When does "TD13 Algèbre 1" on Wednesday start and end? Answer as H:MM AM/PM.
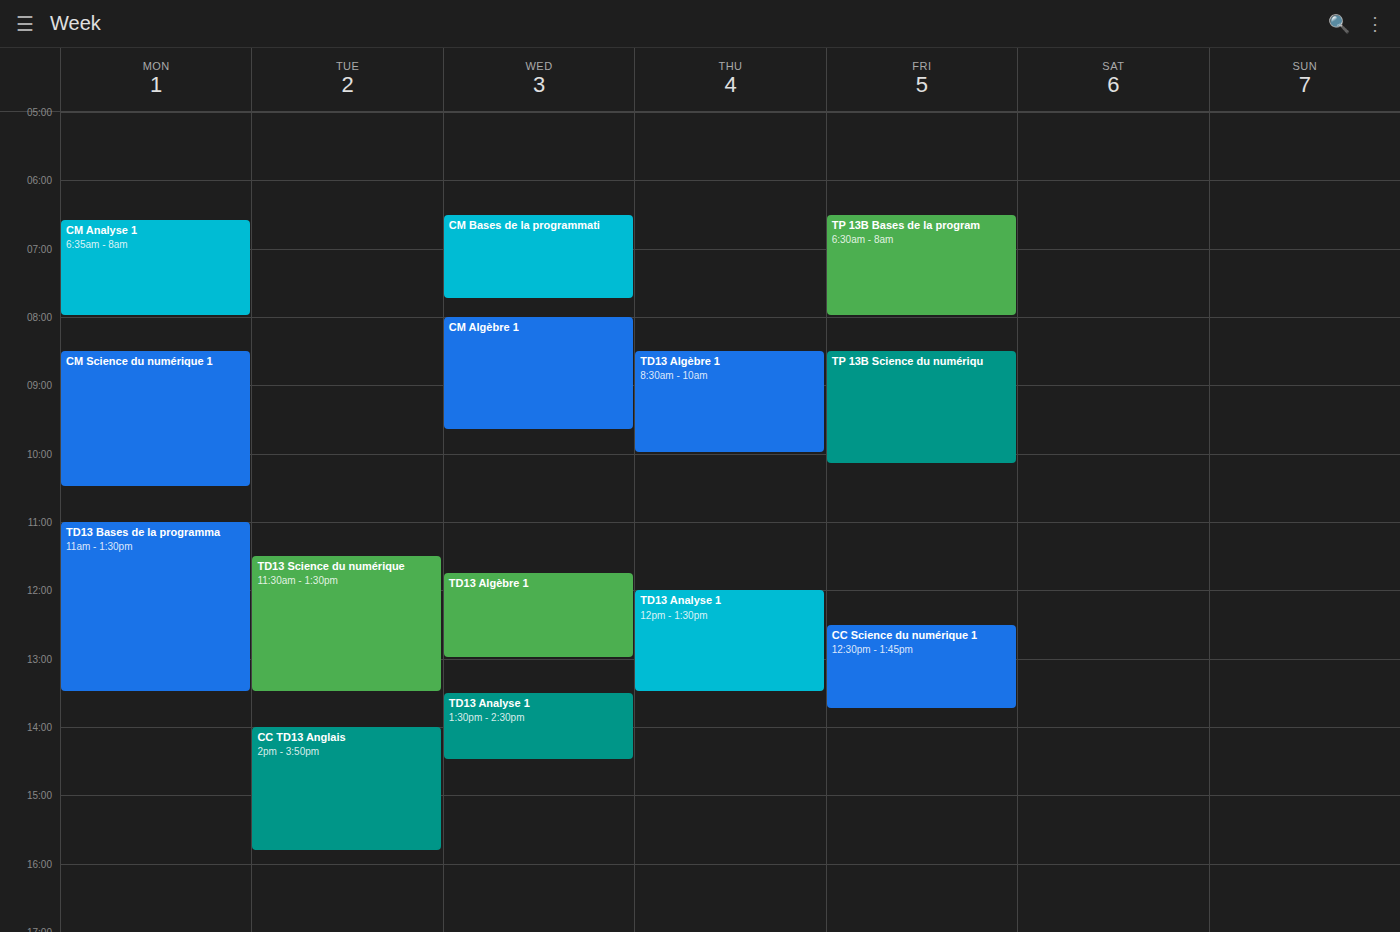
11:45 AM to 1:00 PM